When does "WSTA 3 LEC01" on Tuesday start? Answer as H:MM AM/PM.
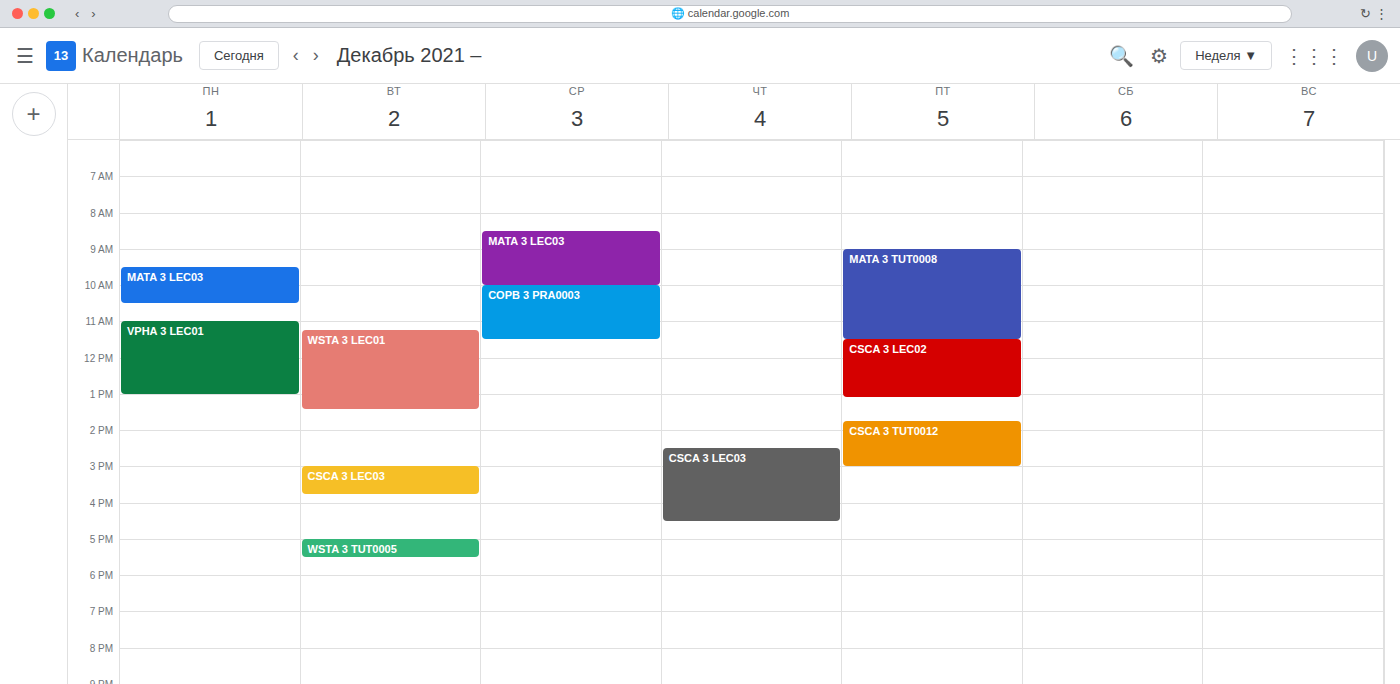
11:15 AM